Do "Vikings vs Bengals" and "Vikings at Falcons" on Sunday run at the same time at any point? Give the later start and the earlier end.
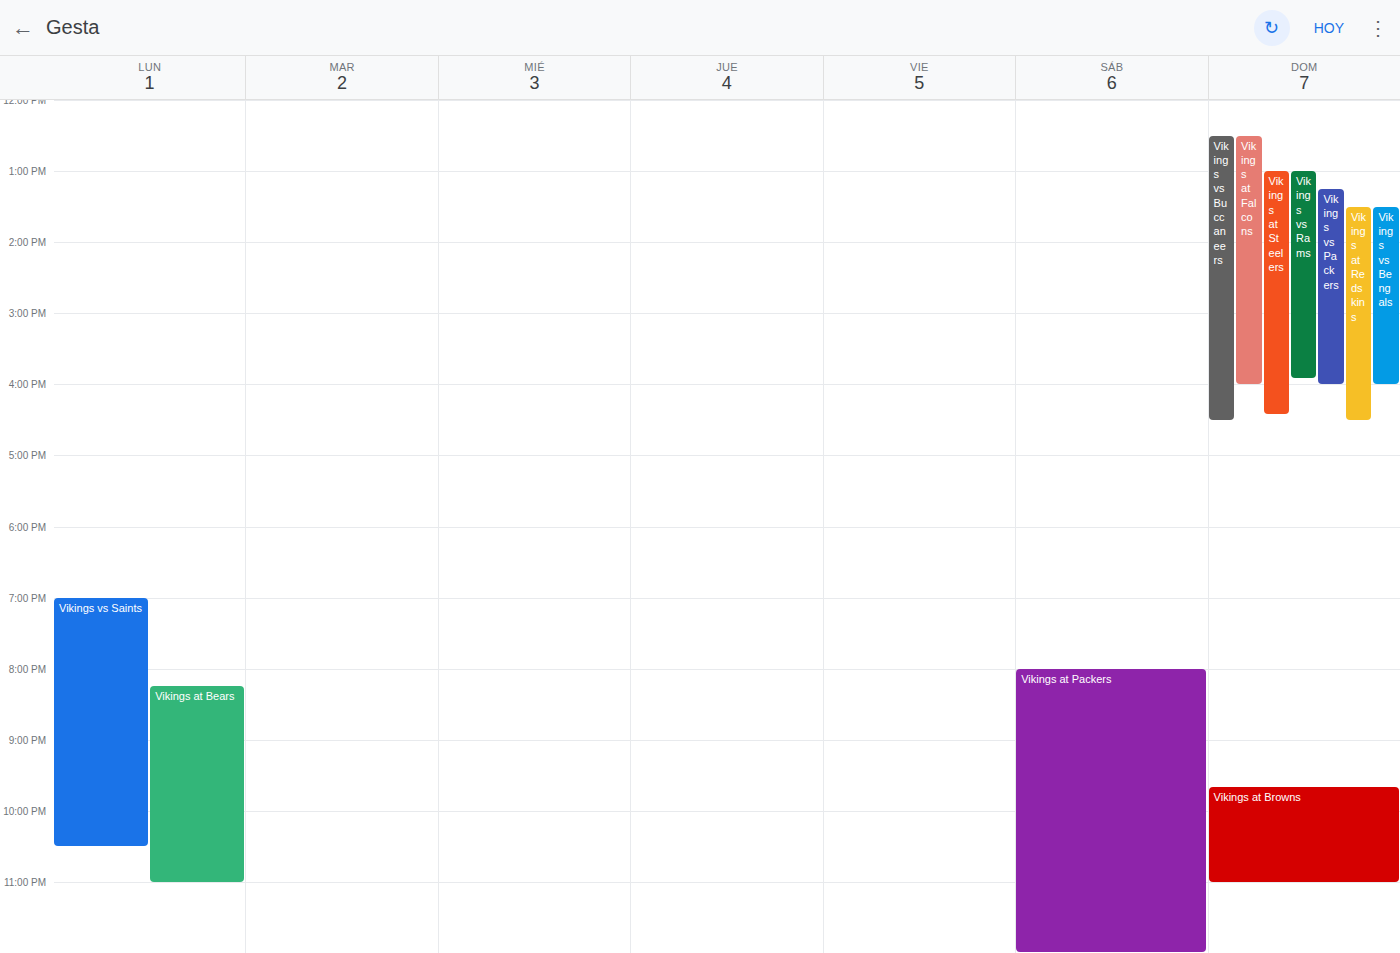
"Vikings vs Bengals" starts at 1:30 PM, before "Vikings at Falcons" ends at 4:00 PM -- they overlap.